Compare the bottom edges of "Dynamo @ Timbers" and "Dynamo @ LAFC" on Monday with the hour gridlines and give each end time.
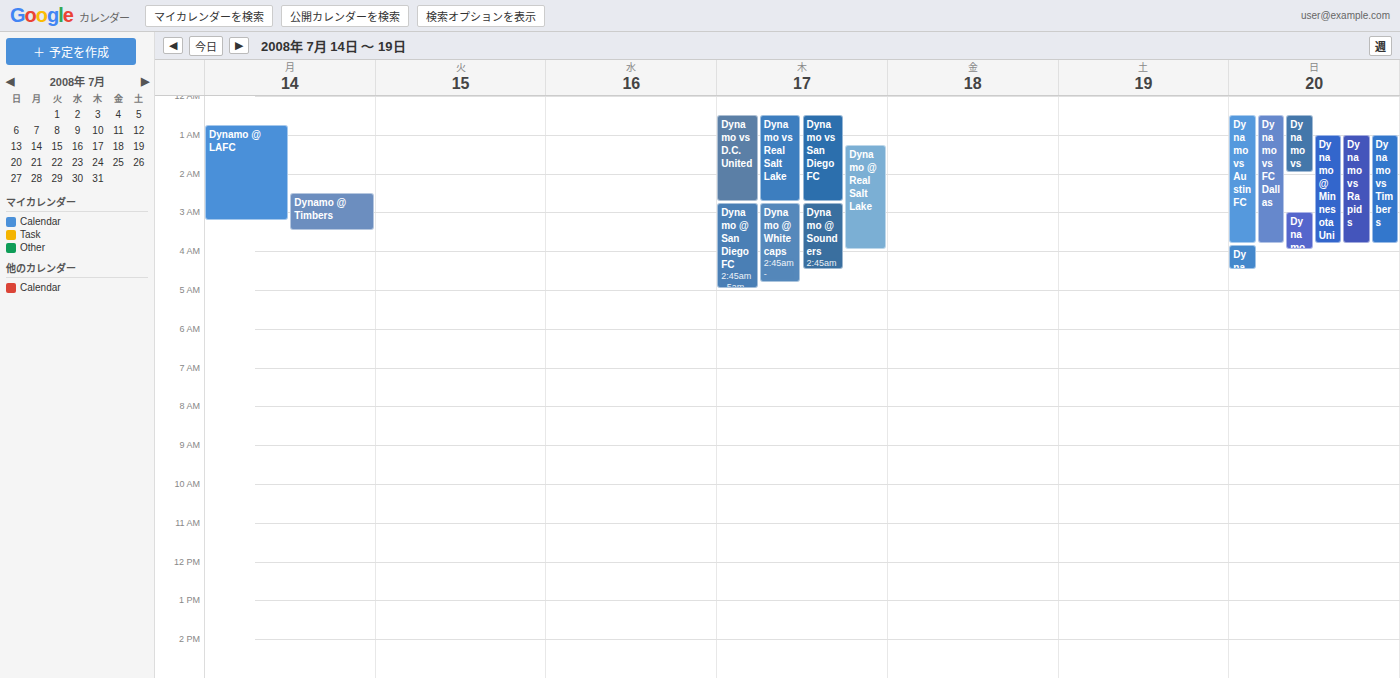
"Dynamo @ Timbers": 3:30 AM, halfway between the 3 AM and 4 AM lines. "Dynamo @ LAFC": 3:15 AM, neither: a quarter of the way from the 3 AM line to the 4 AM line.